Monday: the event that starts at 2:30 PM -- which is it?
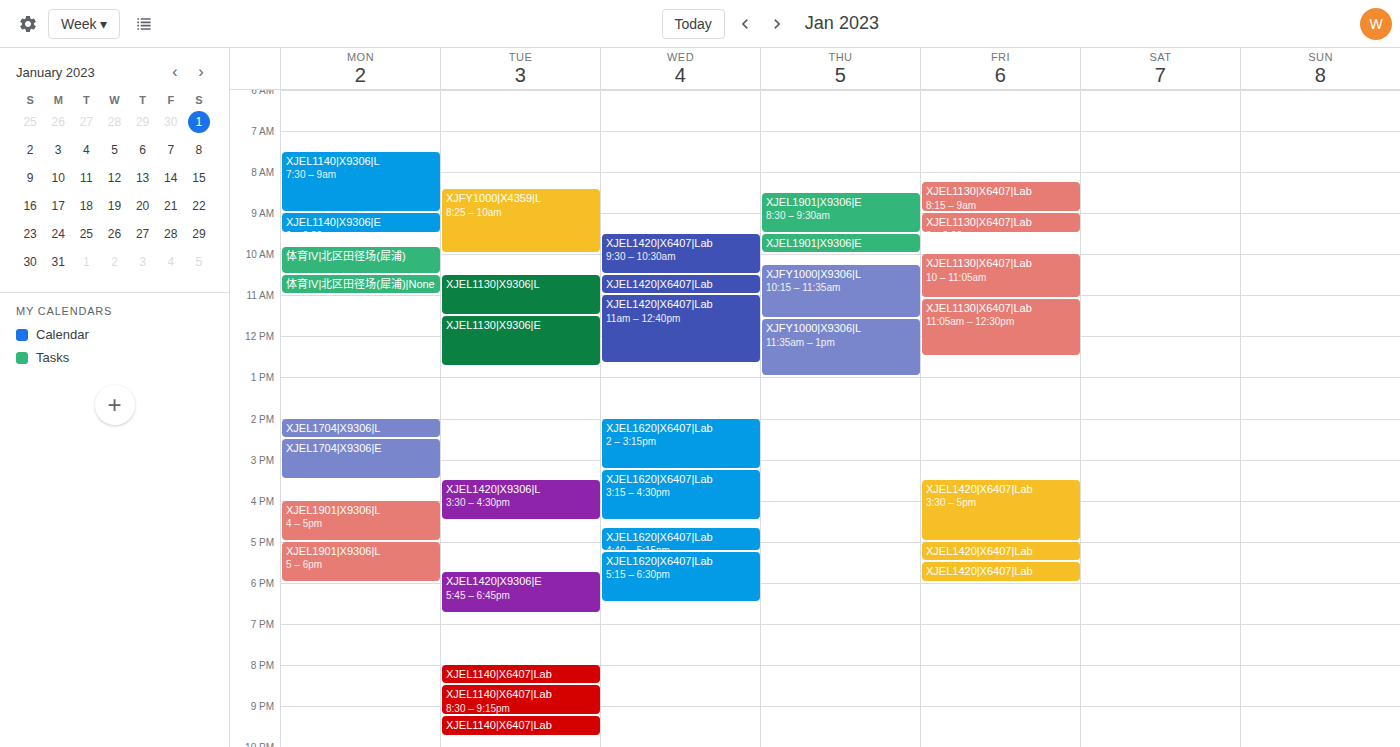
"XJEL1704|X9306|E"